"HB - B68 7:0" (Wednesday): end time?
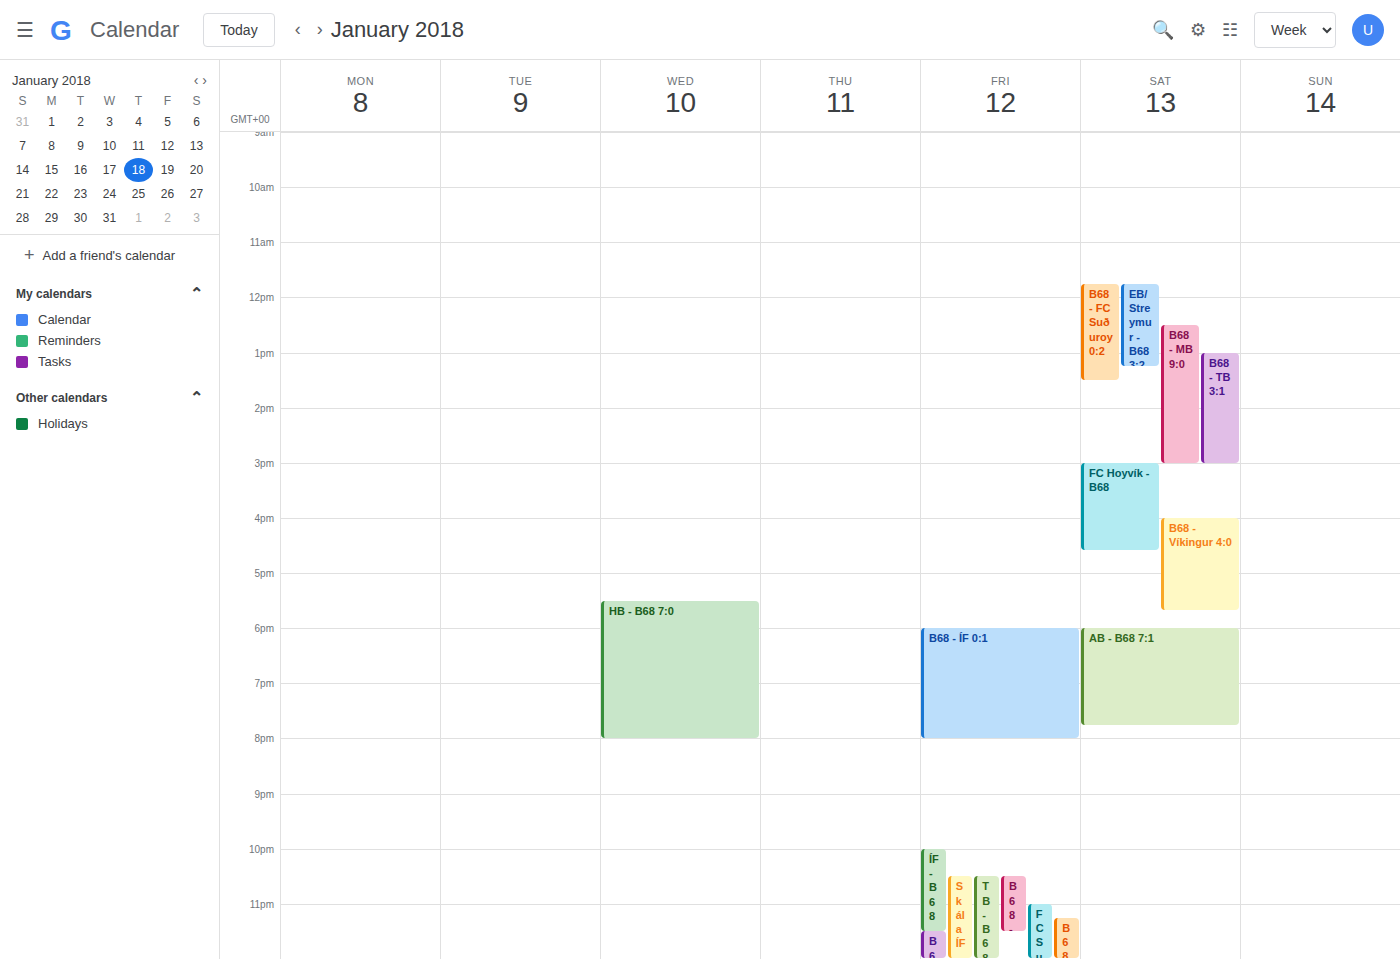
20:00